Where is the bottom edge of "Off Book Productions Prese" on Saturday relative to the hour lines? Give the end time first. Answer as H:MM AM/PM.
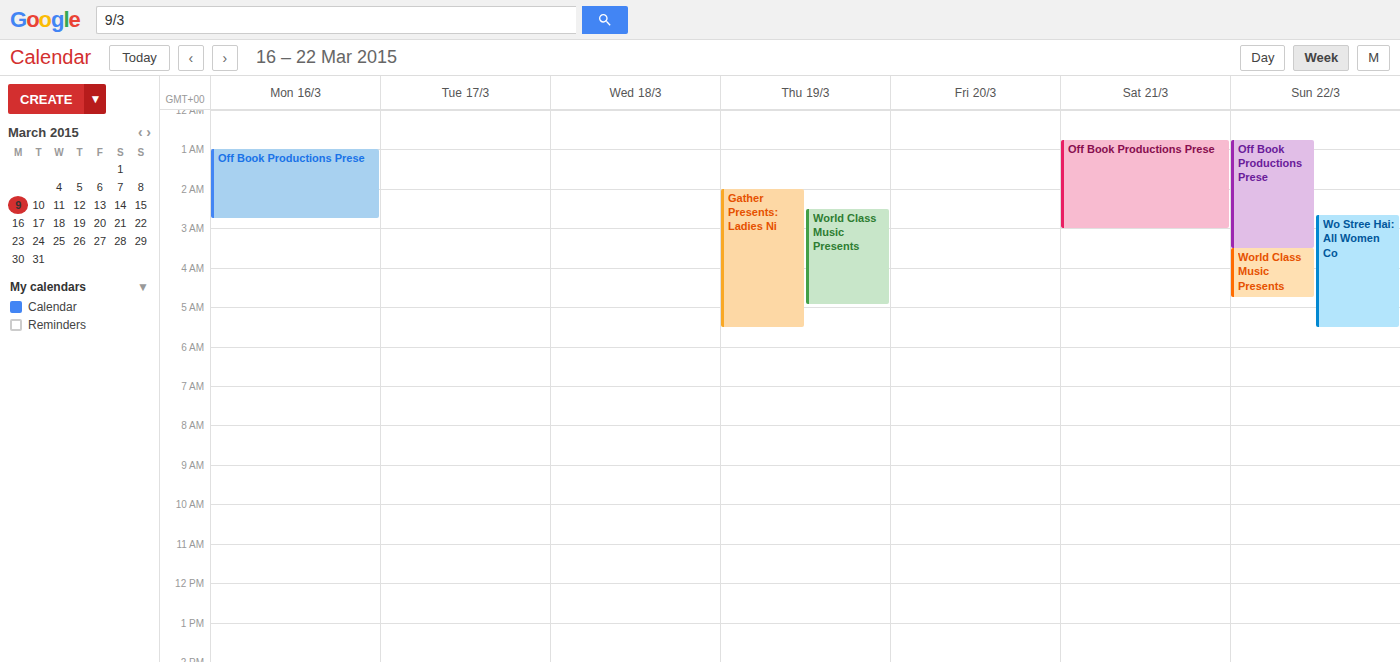
3:00 AM -- exactly on the 3 AM line.